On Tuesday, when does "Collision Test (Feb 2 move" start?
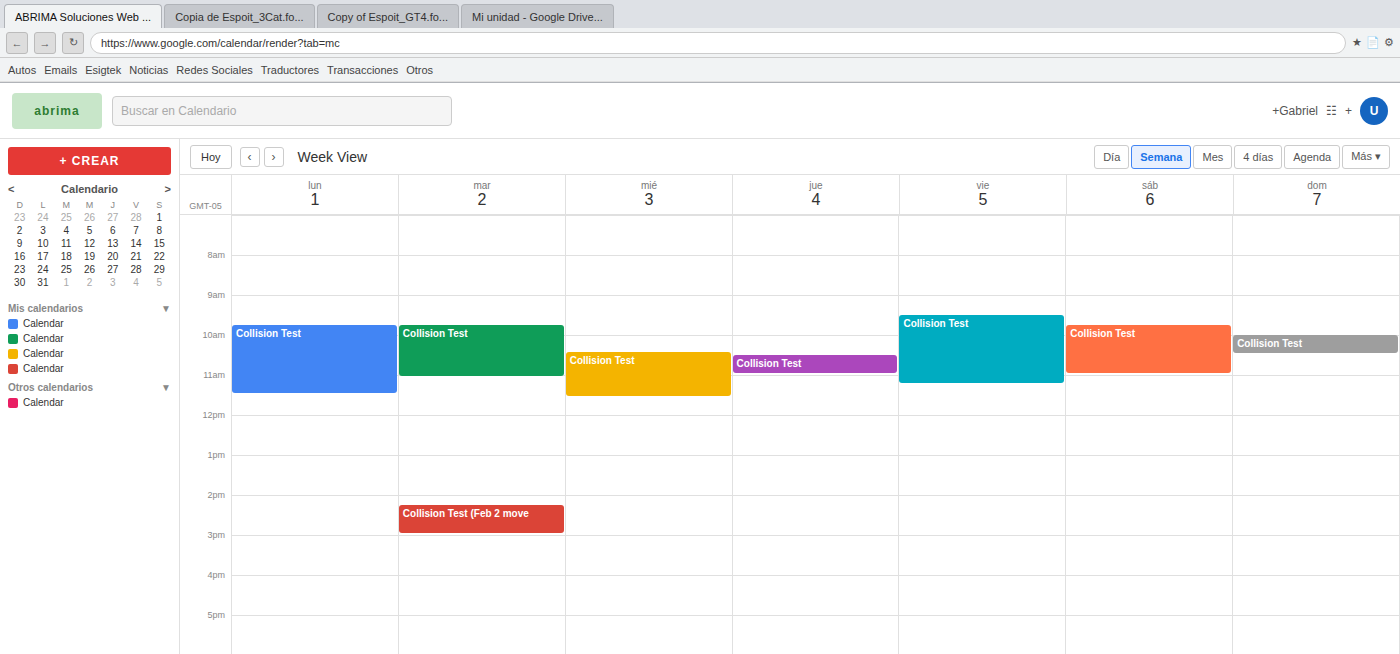
14:15